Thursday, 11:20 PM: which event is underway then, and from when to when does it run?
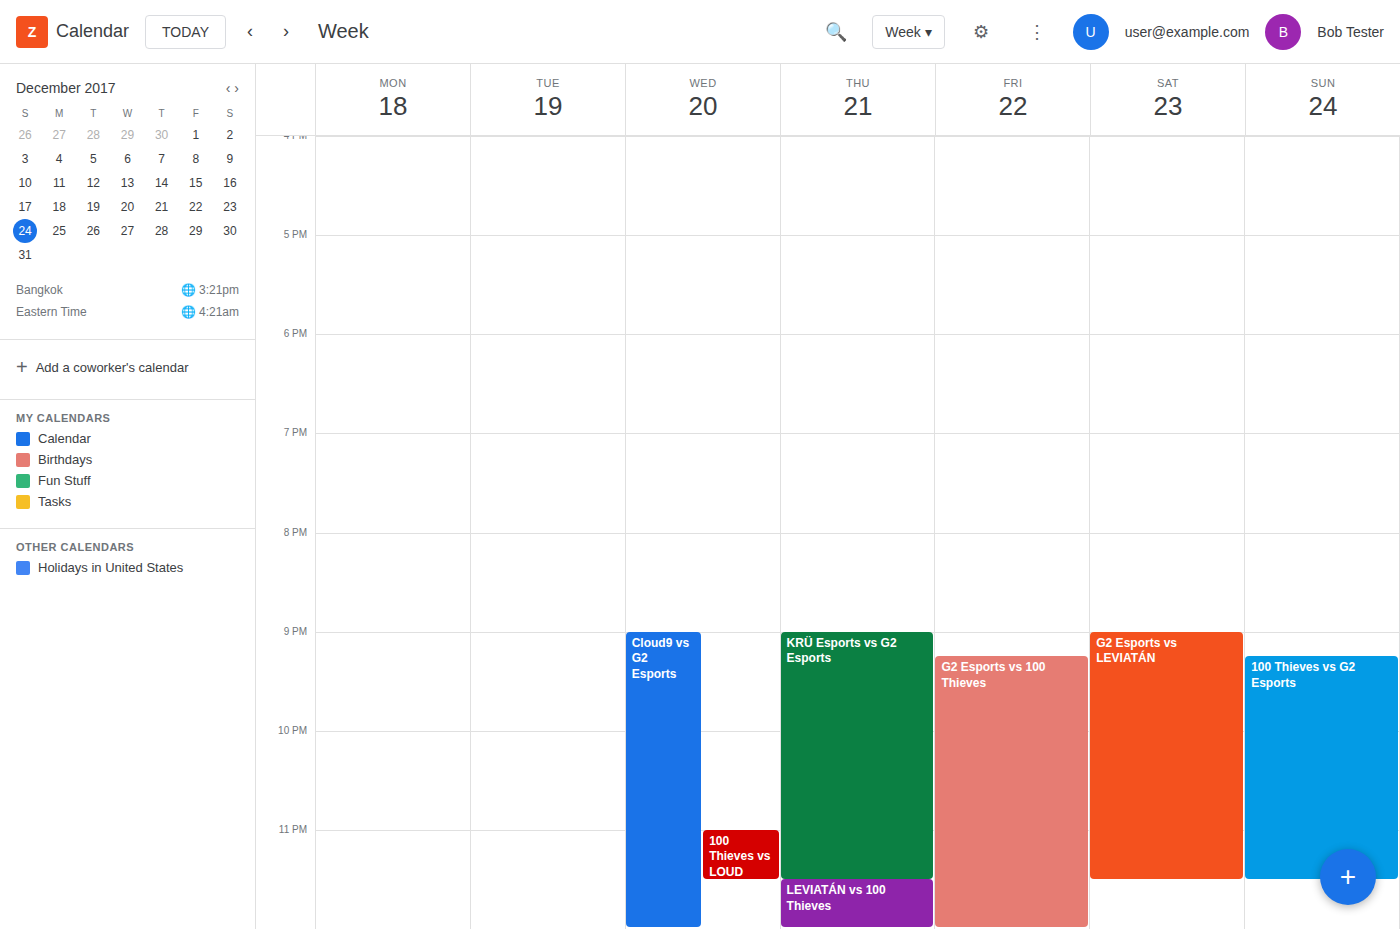
"KRÜ Esports vs G2 Esports", 9:00 PM to 11:30 PM